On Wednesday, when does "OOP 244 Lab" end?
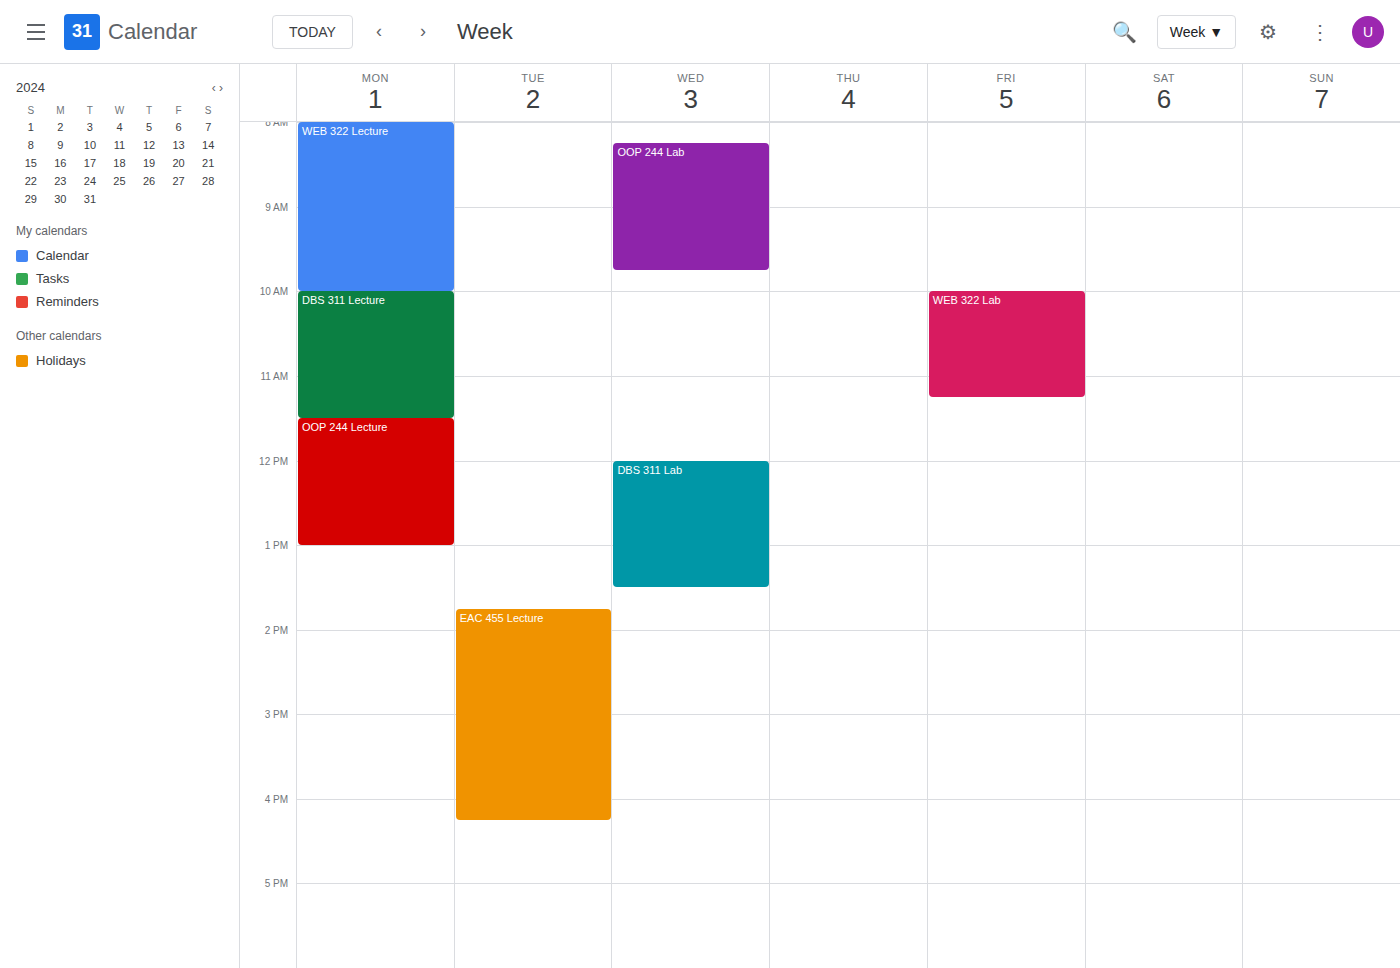
9:45 AM